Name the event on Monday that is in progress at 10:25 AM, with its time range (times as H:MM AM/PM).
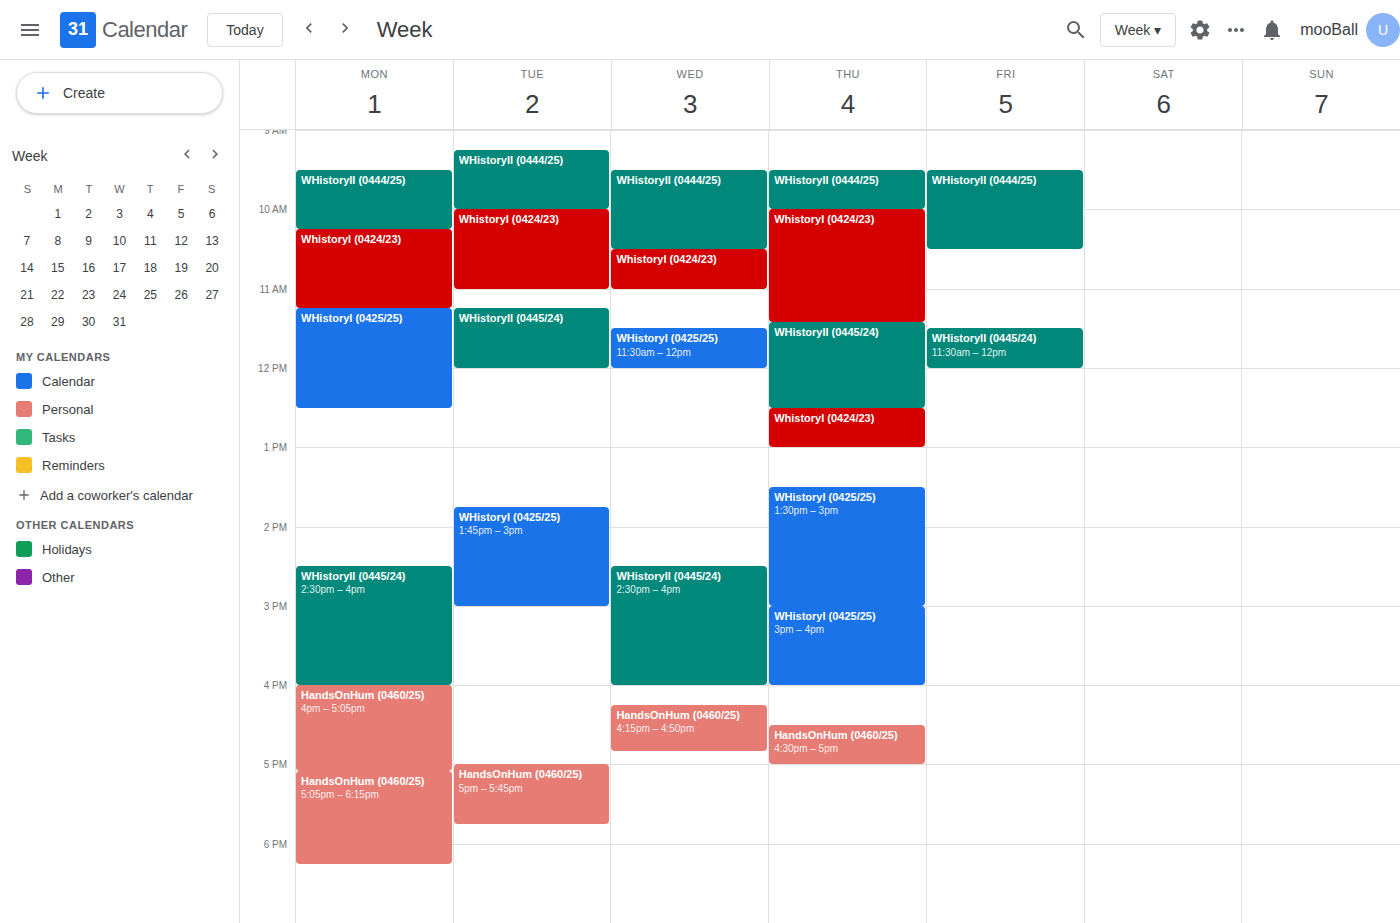
"WhistoryI (0424/23)", 10:15 AM to 11:15 AM